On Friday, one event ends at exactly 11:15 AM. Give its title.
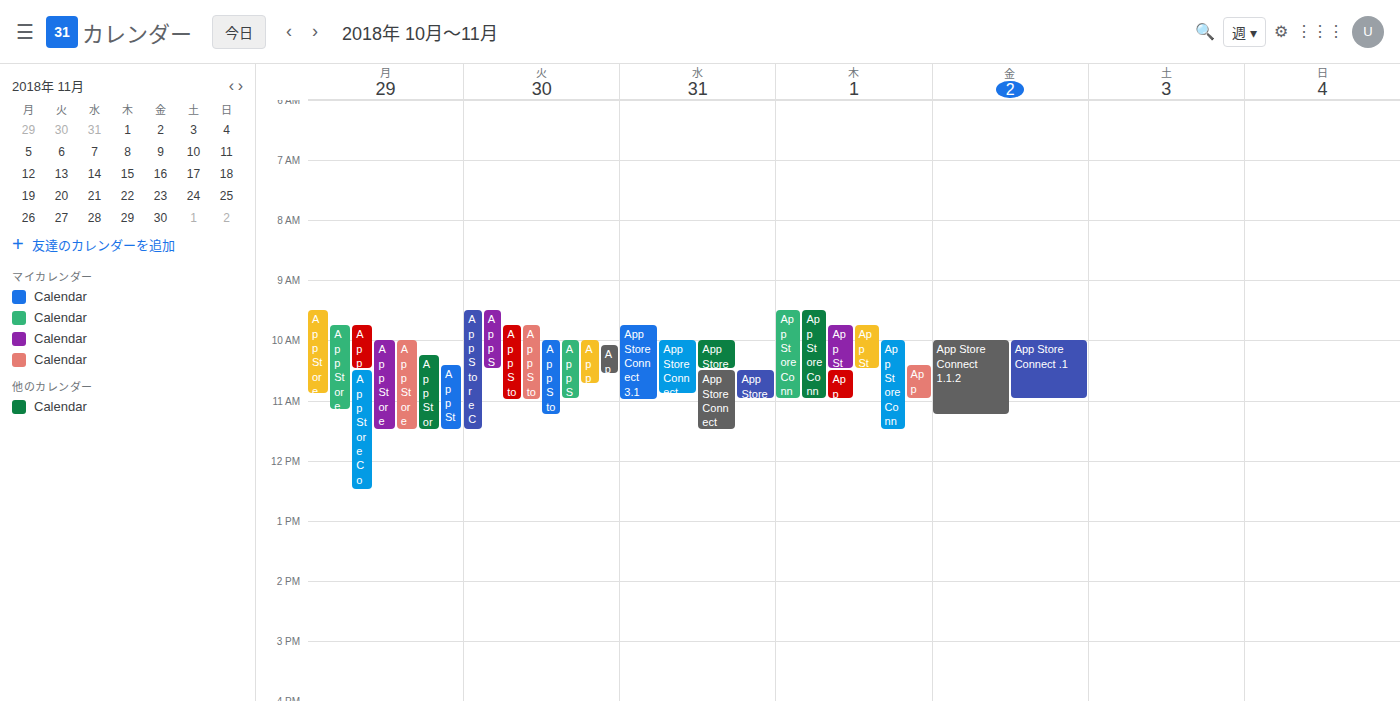
"App Store Connect 1.1.2"